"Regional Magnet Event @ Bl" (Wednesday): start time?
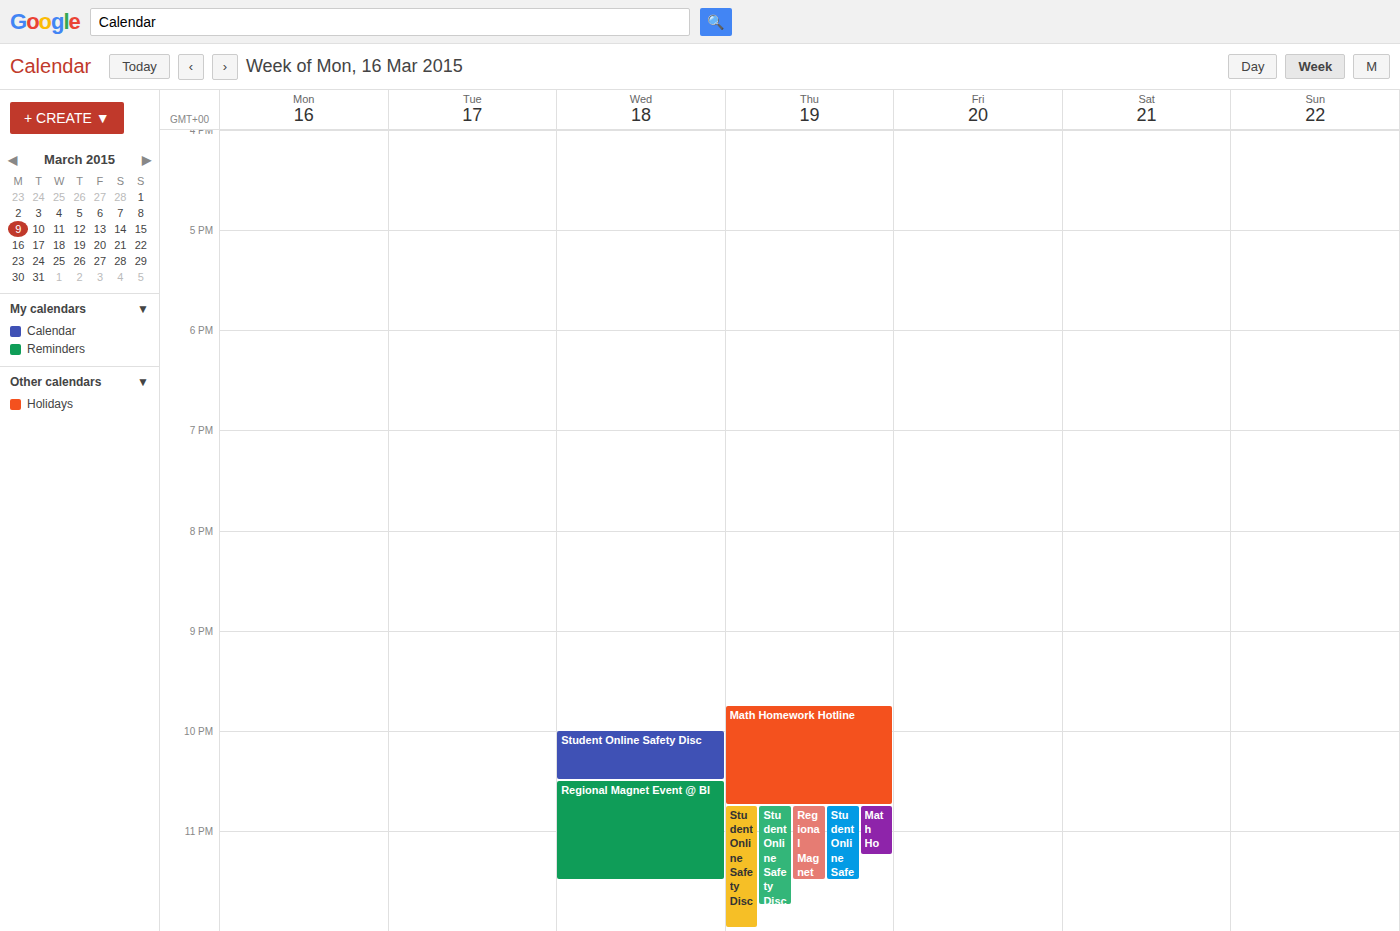
10:30 PM